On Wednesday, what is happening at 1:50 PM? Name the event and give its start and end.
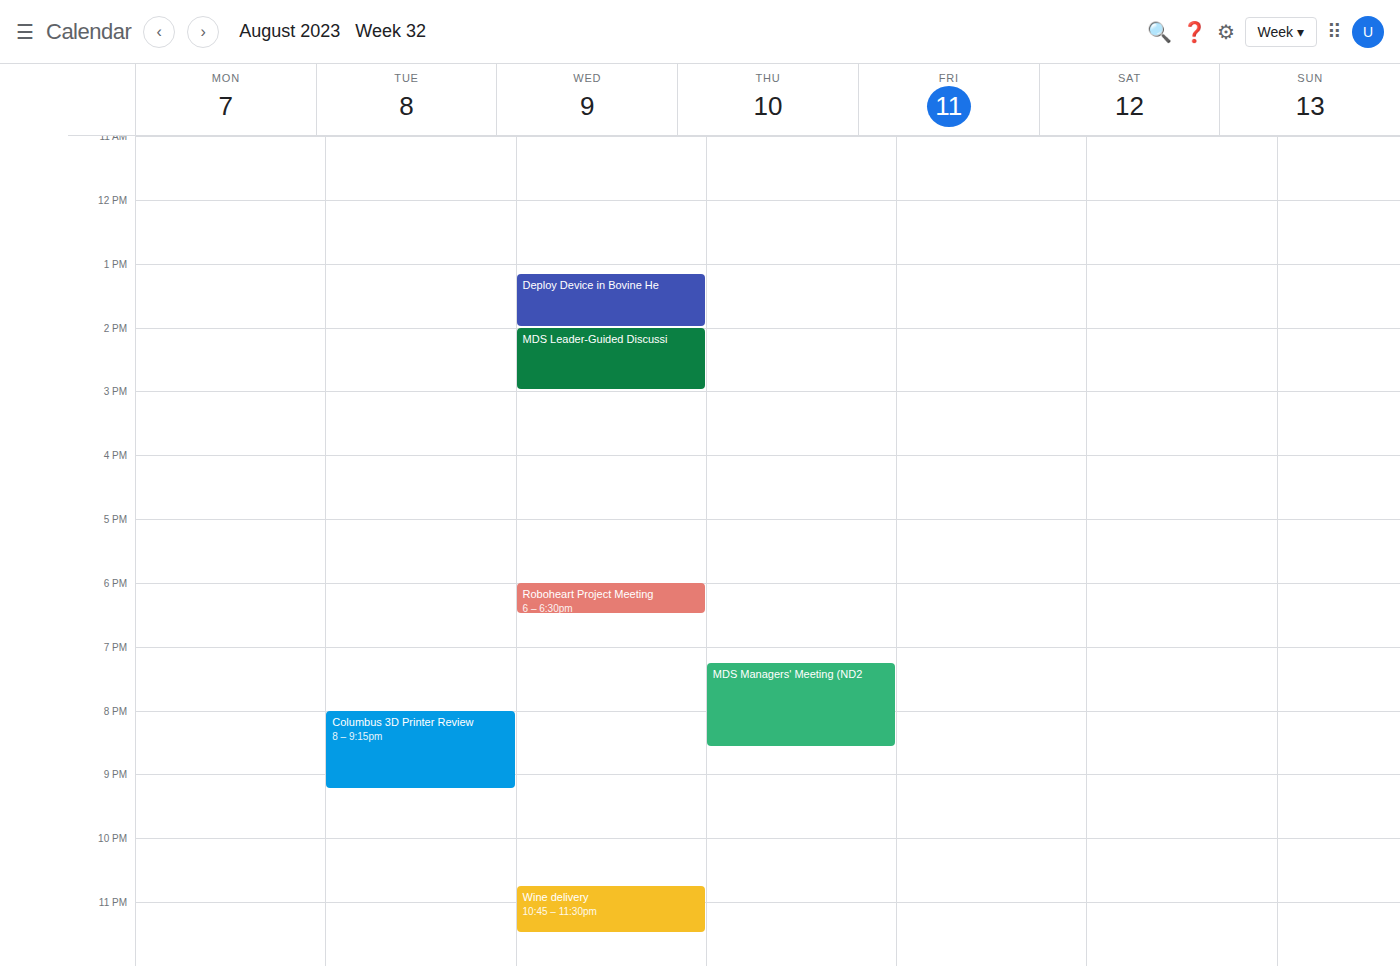
"Deploy Device in Bovine He", 1:10 PM to 2:00 PM